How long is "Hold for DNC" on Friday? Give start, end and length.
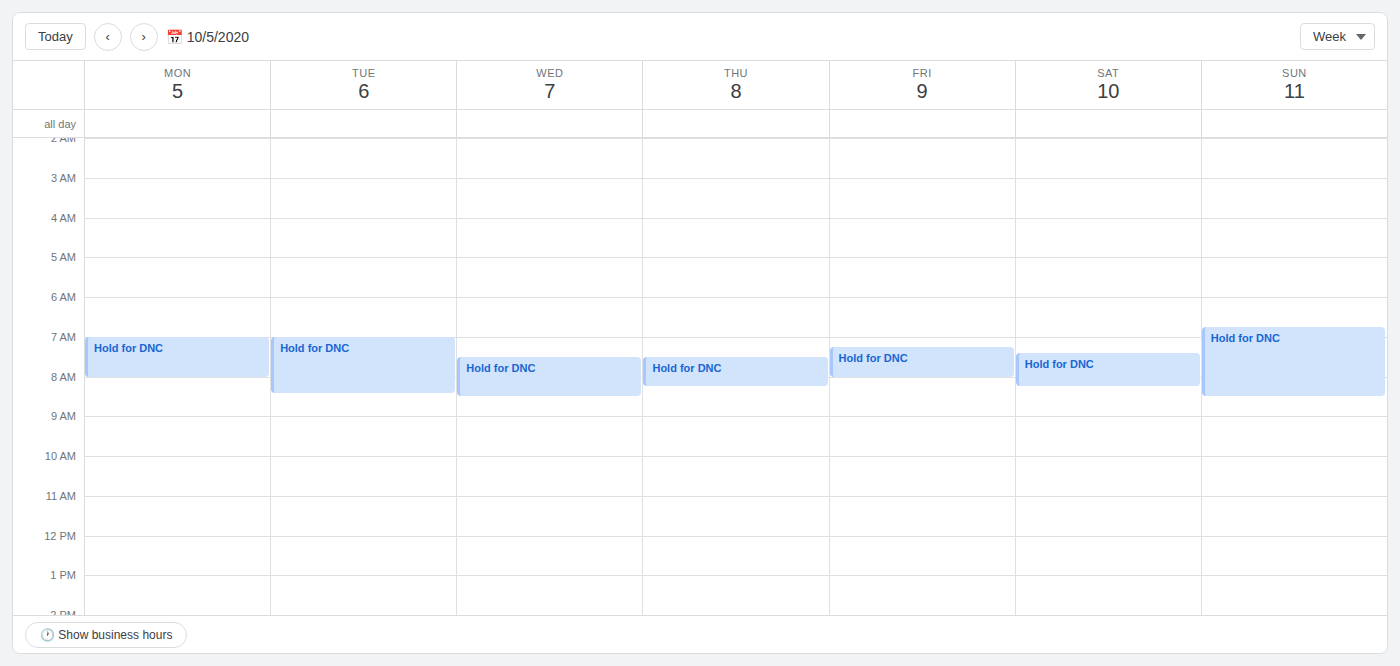
7:15 AM to 8:00 AM, 45 minutes